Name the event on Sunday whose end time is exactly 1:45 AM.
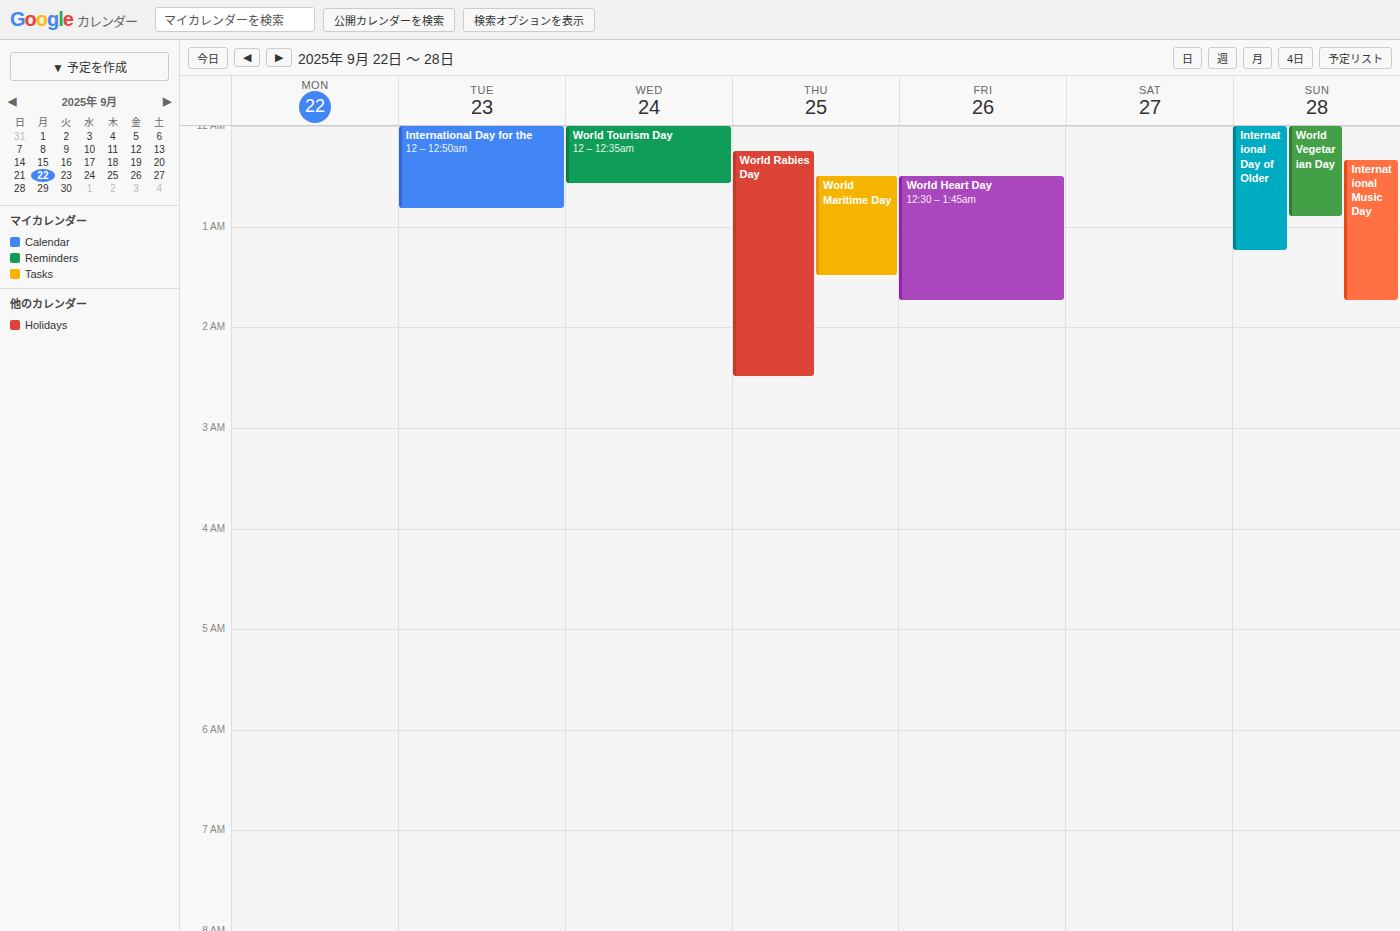
"International Music Day"